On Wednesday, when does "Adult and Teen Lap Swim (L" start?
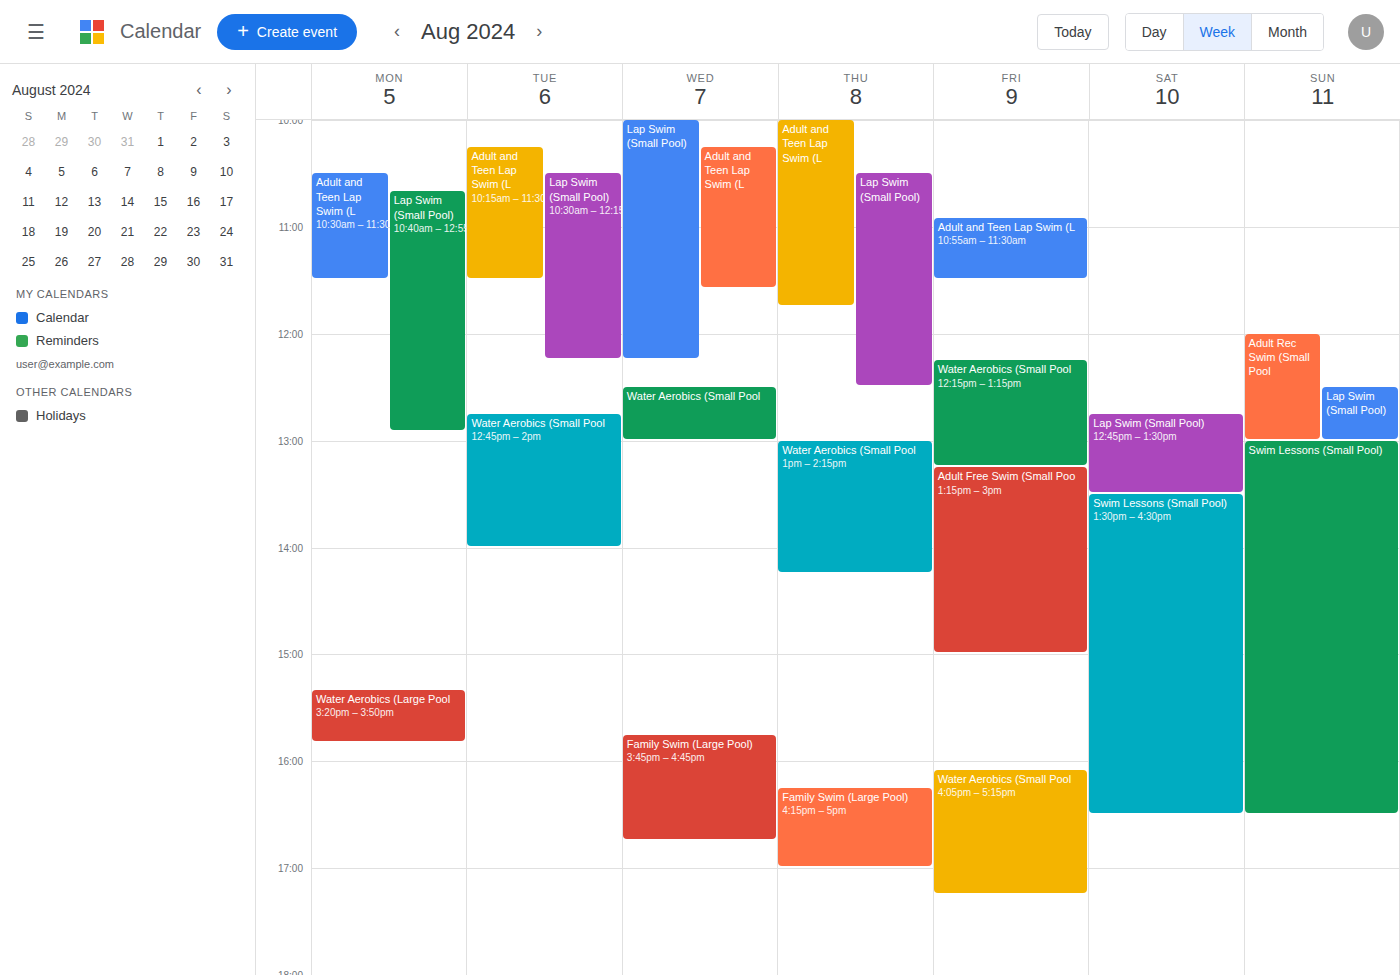
10:15 AM